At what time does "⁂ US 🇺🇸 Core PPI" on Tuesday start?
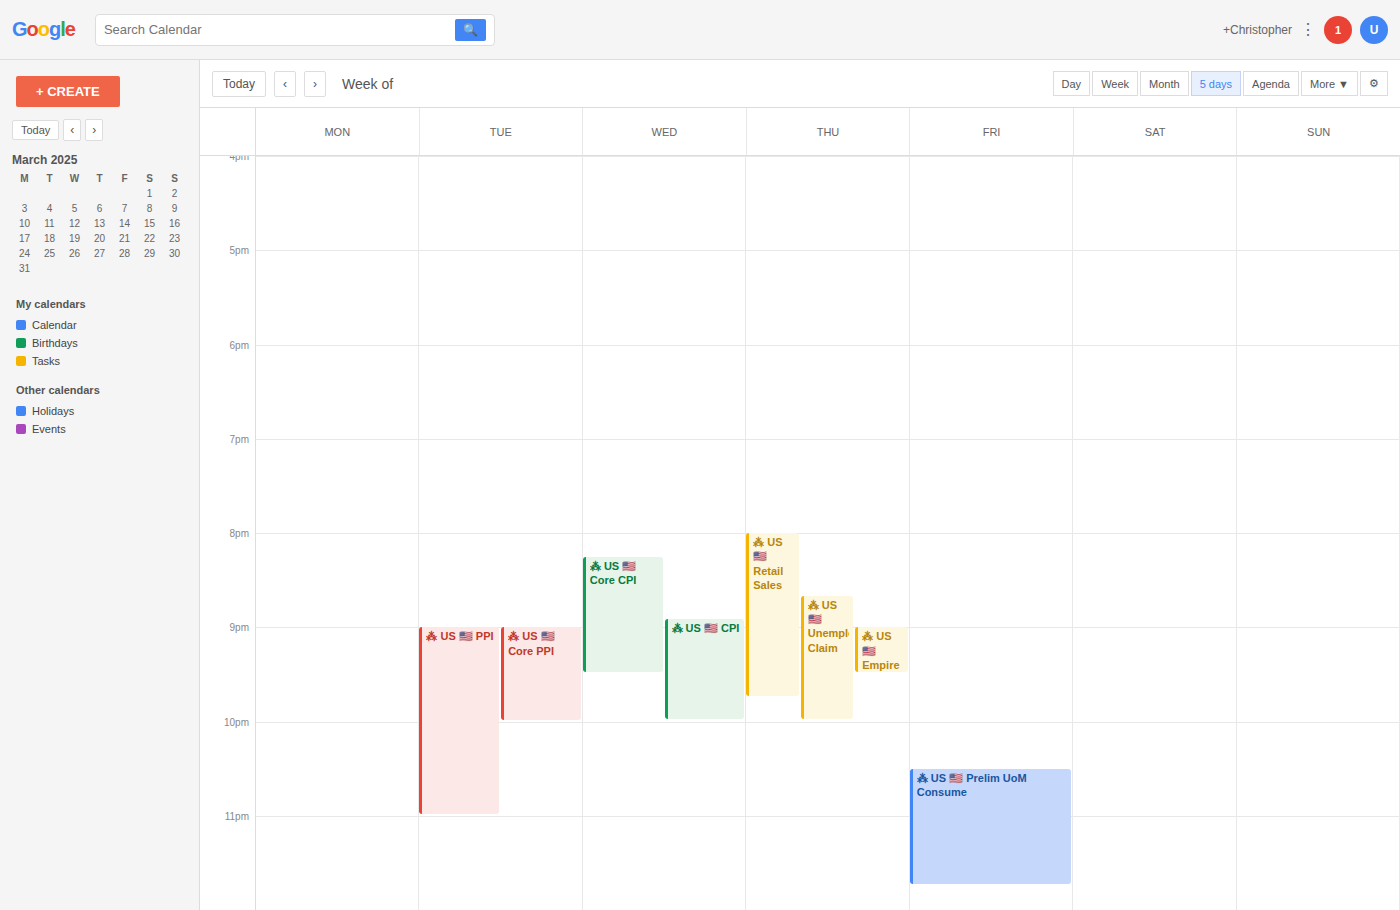
9:00 PM